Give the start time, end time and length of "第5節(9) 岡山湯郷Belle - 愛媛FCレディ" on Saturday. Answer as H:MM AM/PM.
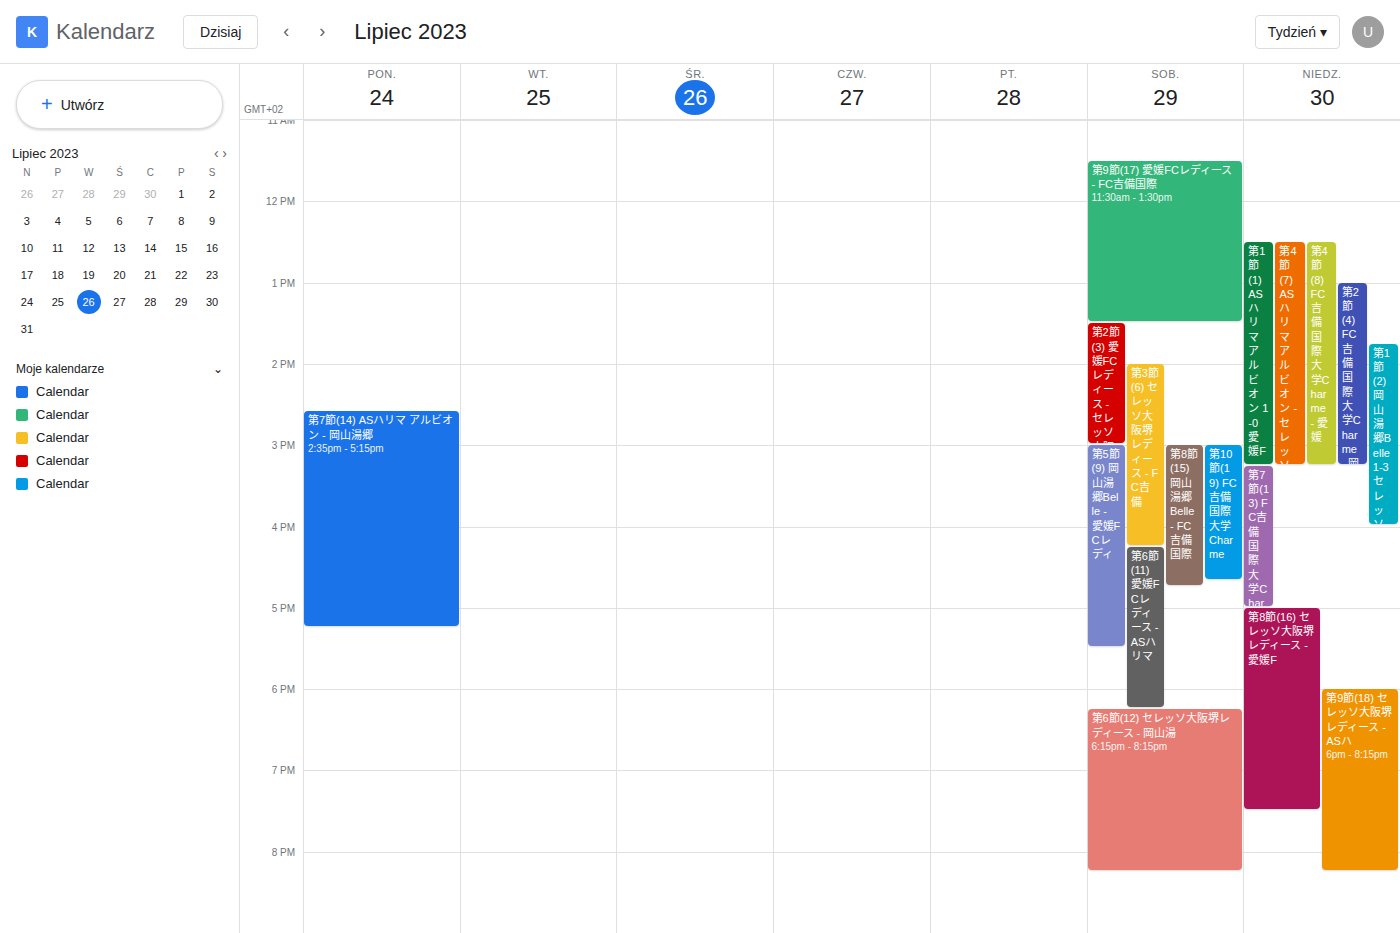
3:00 PM to 5:30 PM, 2 hours 30 minutes